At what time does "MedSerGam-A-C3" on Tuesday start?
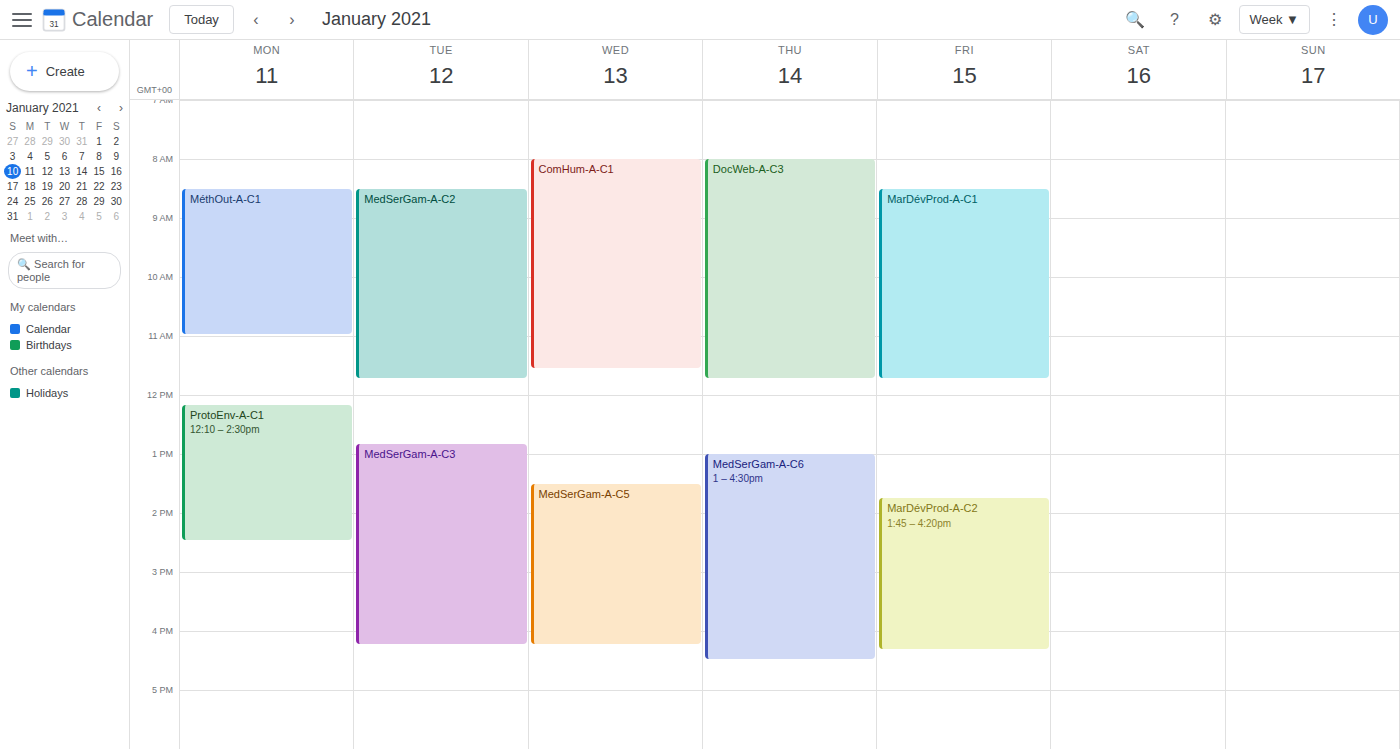
12:50 PM